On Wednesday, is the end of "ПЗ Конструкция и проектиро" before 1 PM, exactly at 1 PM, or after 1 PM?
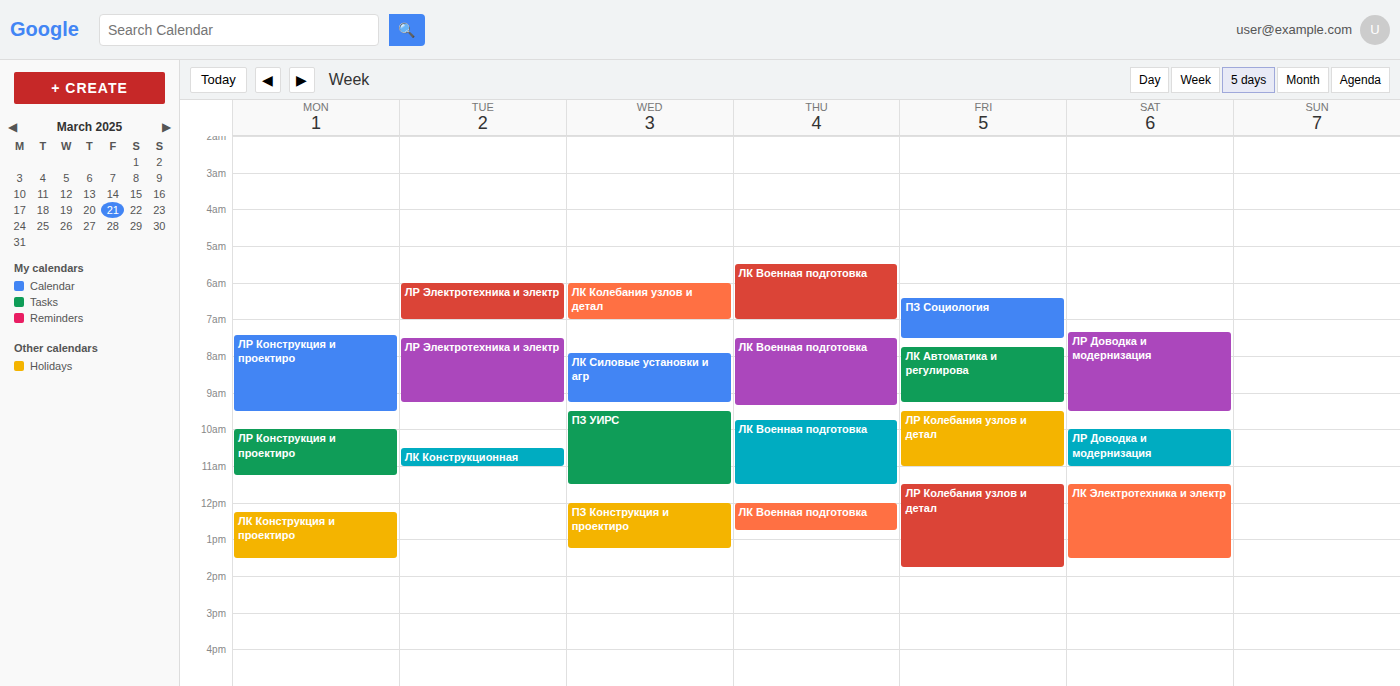
1:15 PM -- after 1 PM, 15 minutes below the 1 PM line.